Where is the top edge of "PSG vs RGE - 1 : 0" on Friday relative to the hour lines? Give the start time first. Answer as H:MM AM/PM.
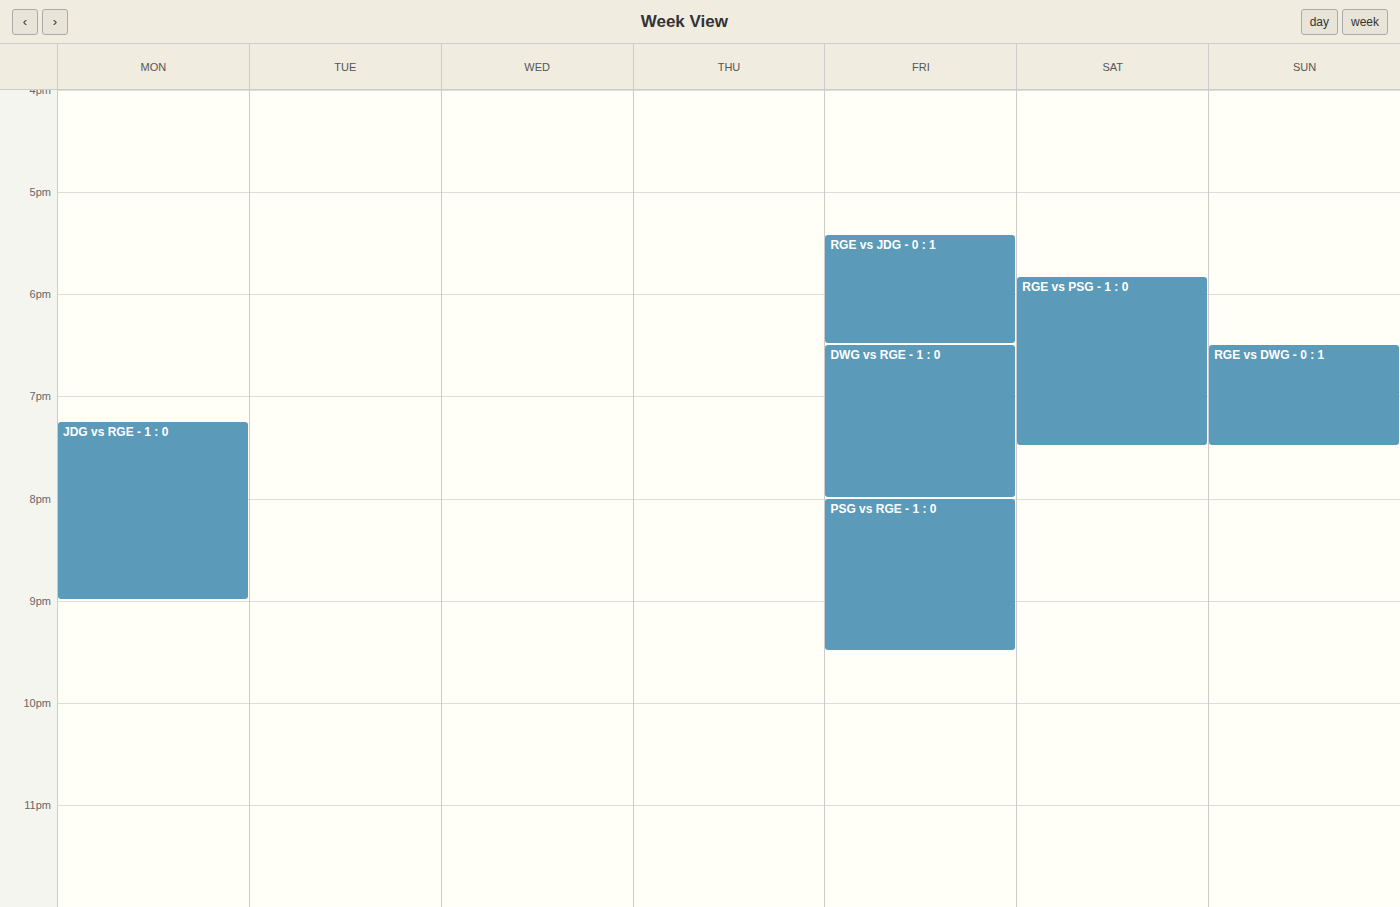
8:00 PM -- exactly on the 8 PM line.